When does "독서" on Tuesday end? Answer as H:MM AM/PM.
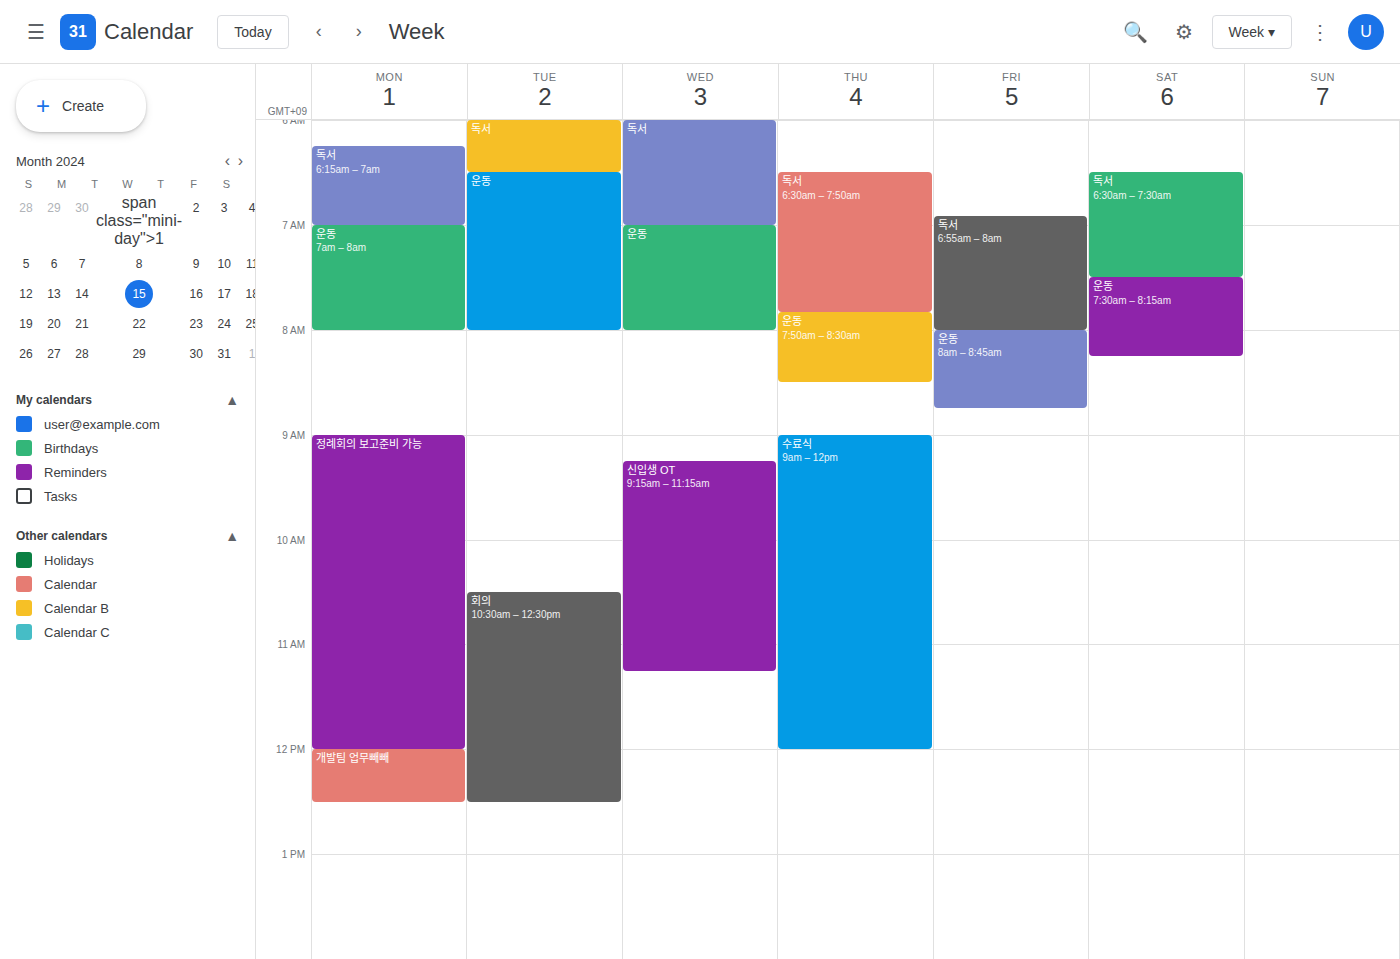
6:30 AM